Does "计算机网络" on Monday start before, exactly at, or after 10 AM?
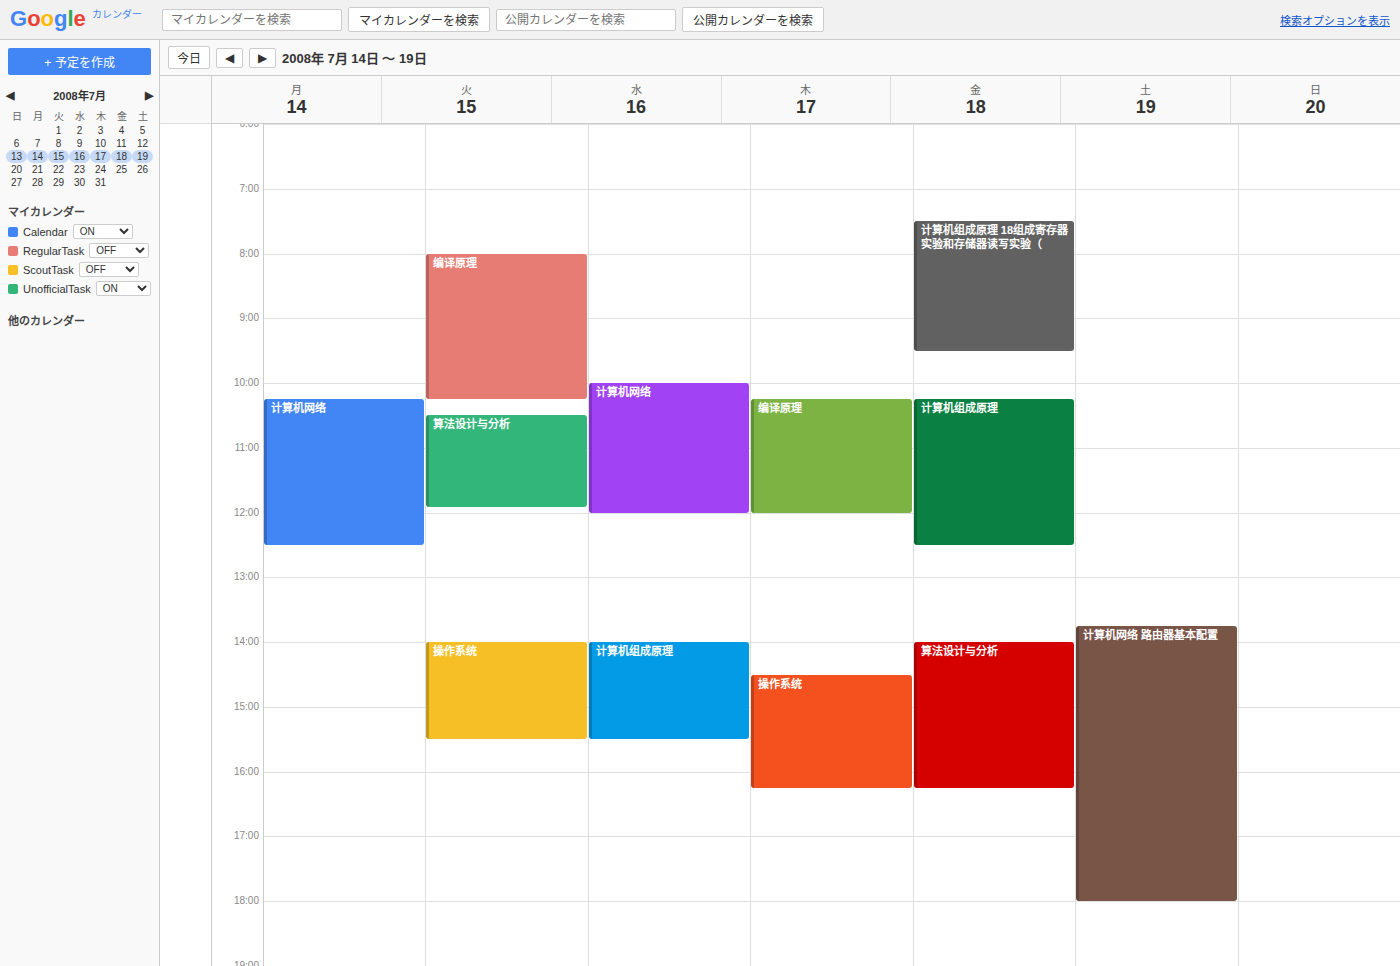
10:15 AM -- after 10 AM, 15 minutes below the 10 AM line.